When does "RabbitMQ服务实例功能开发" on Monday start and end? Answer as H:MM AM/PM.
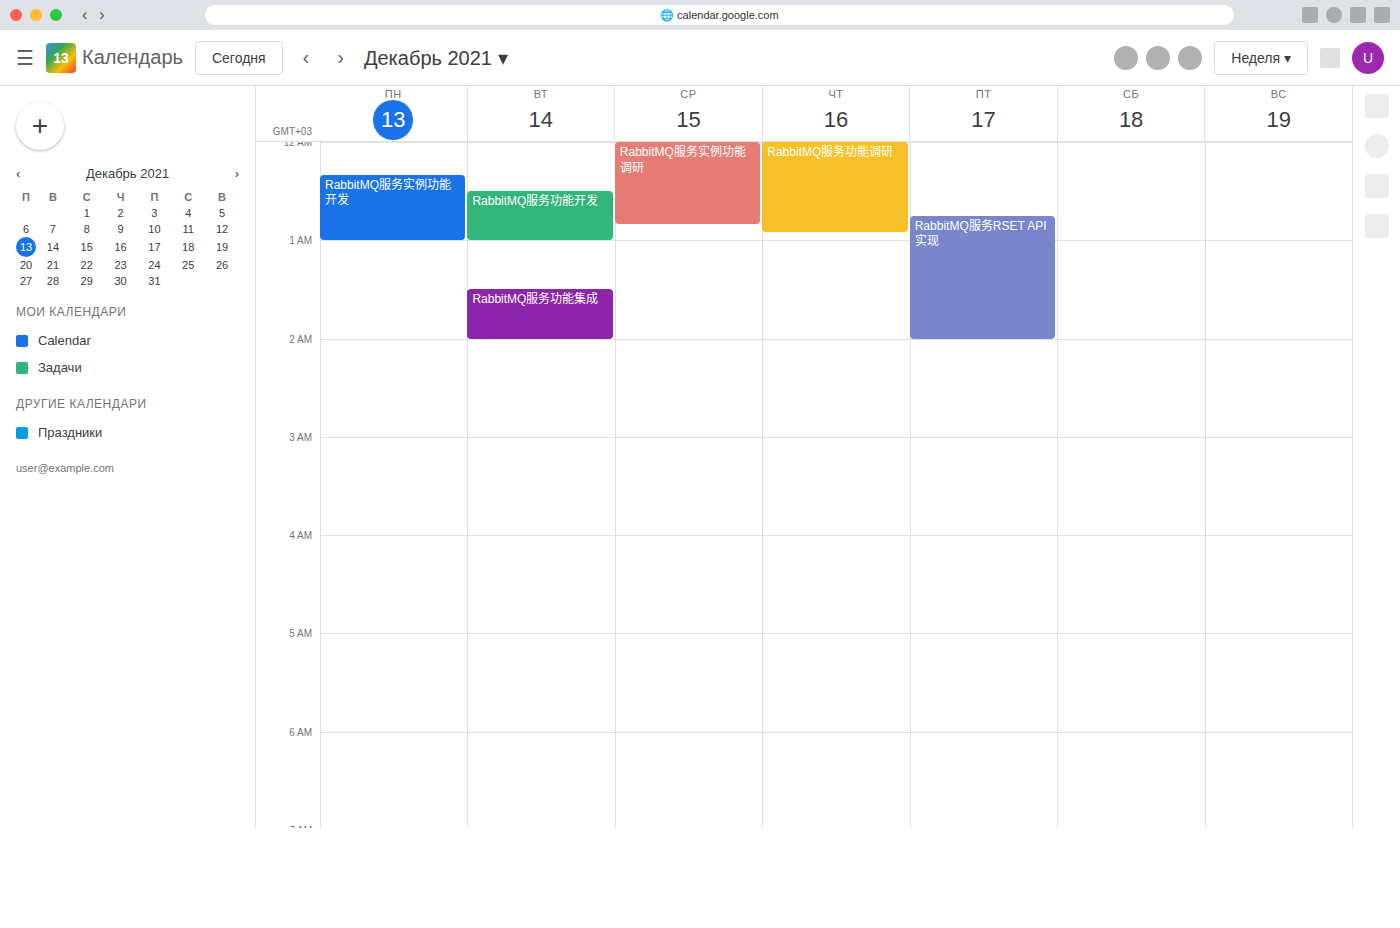
12:20 AM to 1:00 AM